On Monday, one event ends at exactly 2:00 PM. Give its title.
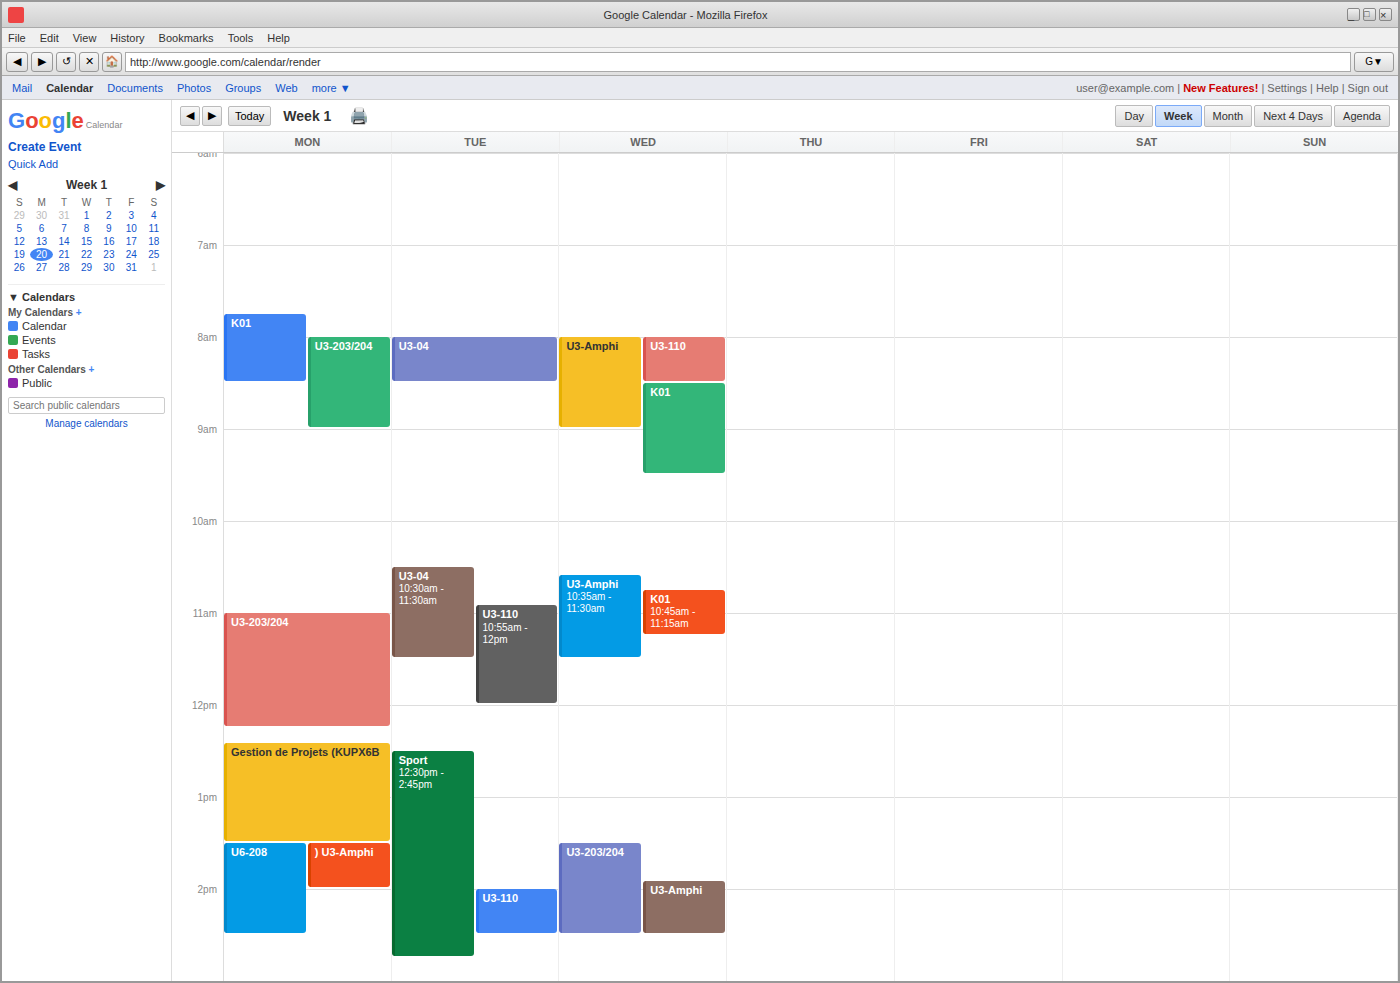
") U3-Amphi"